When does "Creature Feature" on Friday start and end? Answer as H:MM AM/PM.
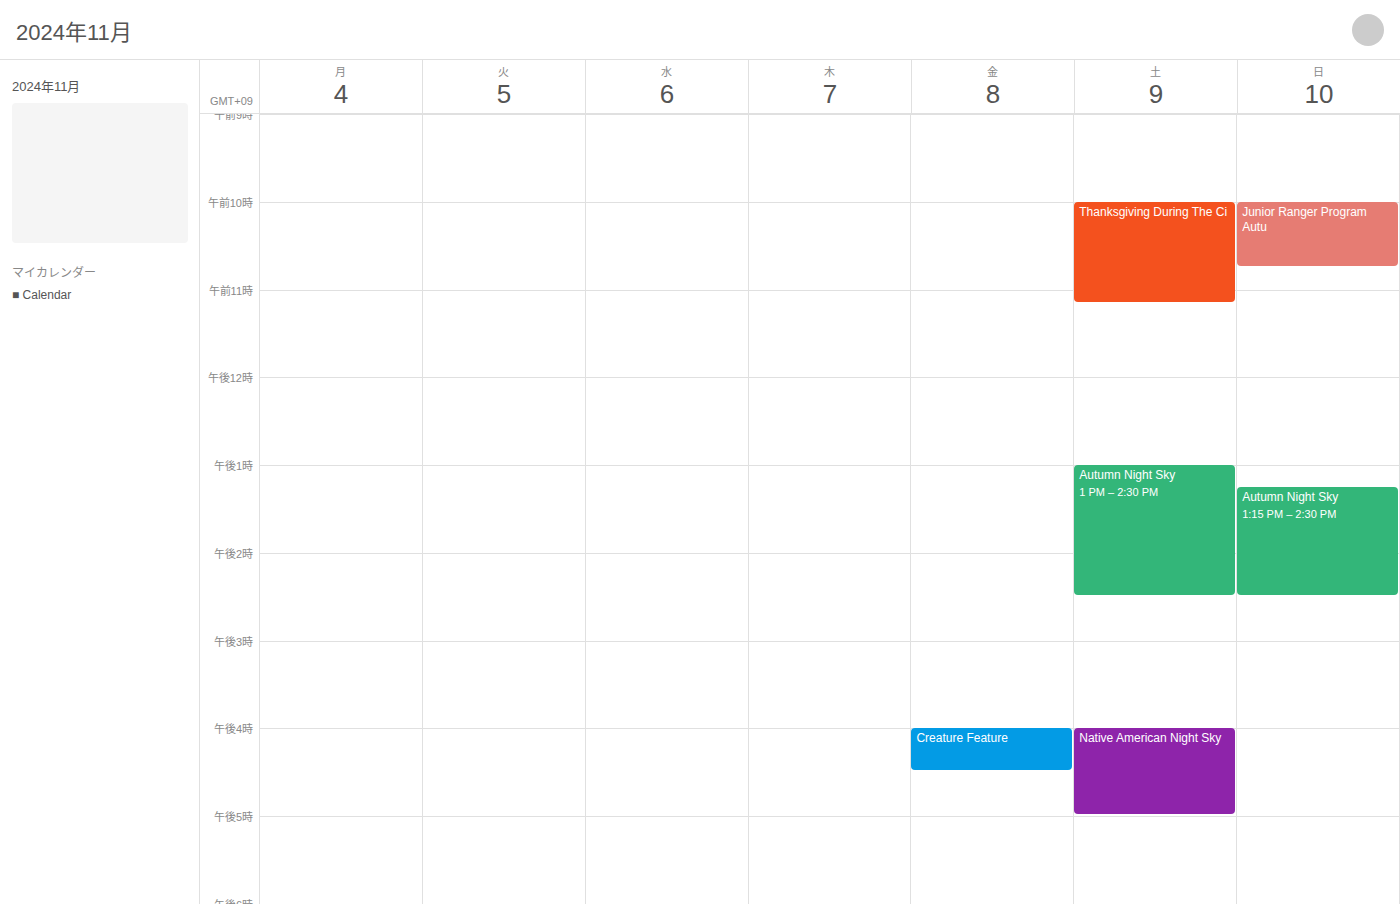
4:00 PM to 4:30 PM